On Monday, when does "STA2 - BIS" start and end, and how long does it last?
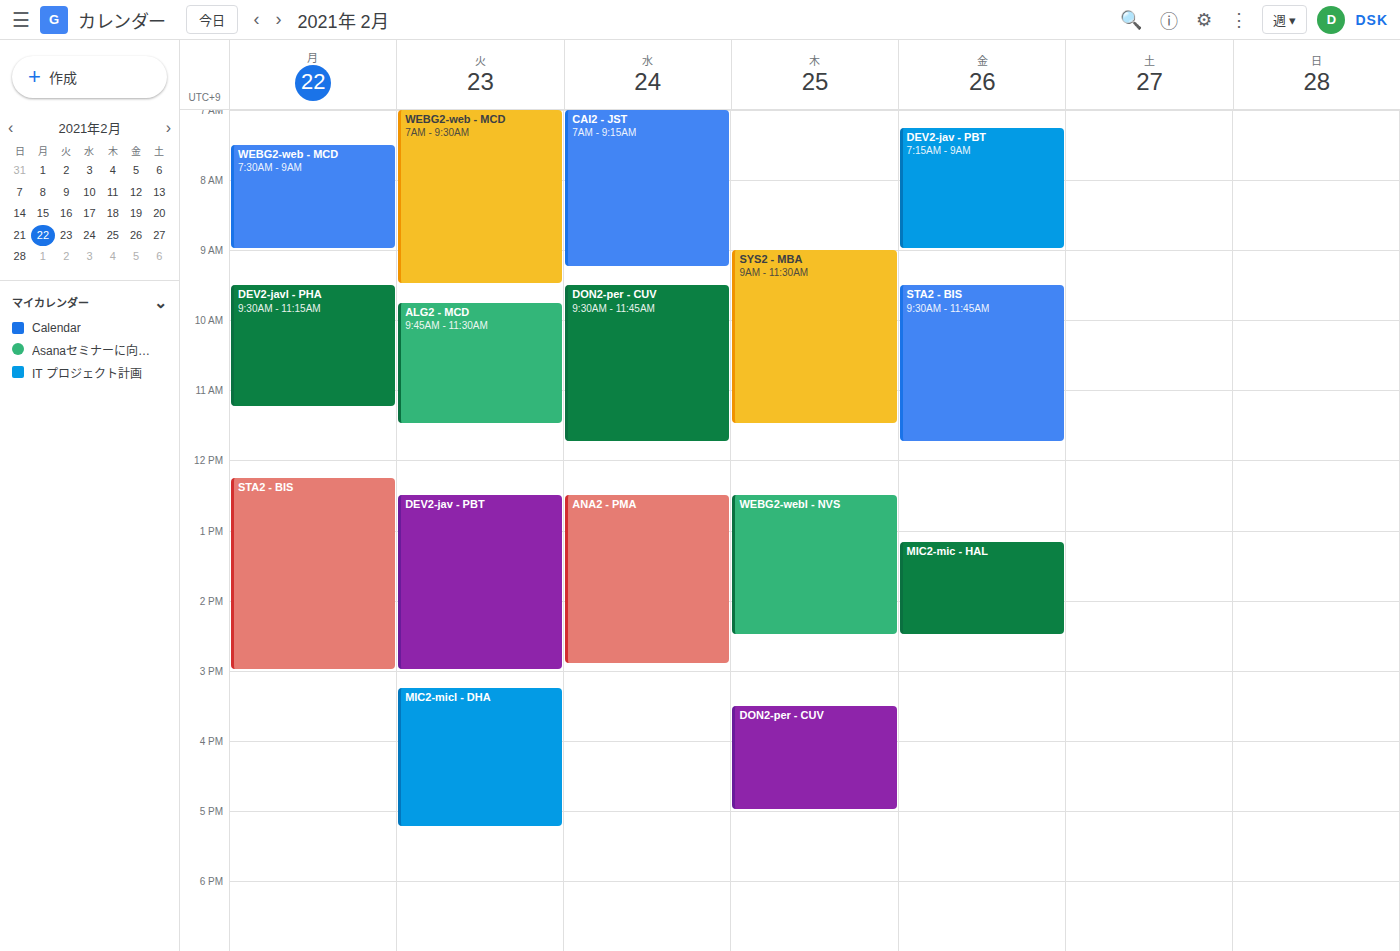
12:15 PM to 3:00 PM, 2 hours 45 minutes